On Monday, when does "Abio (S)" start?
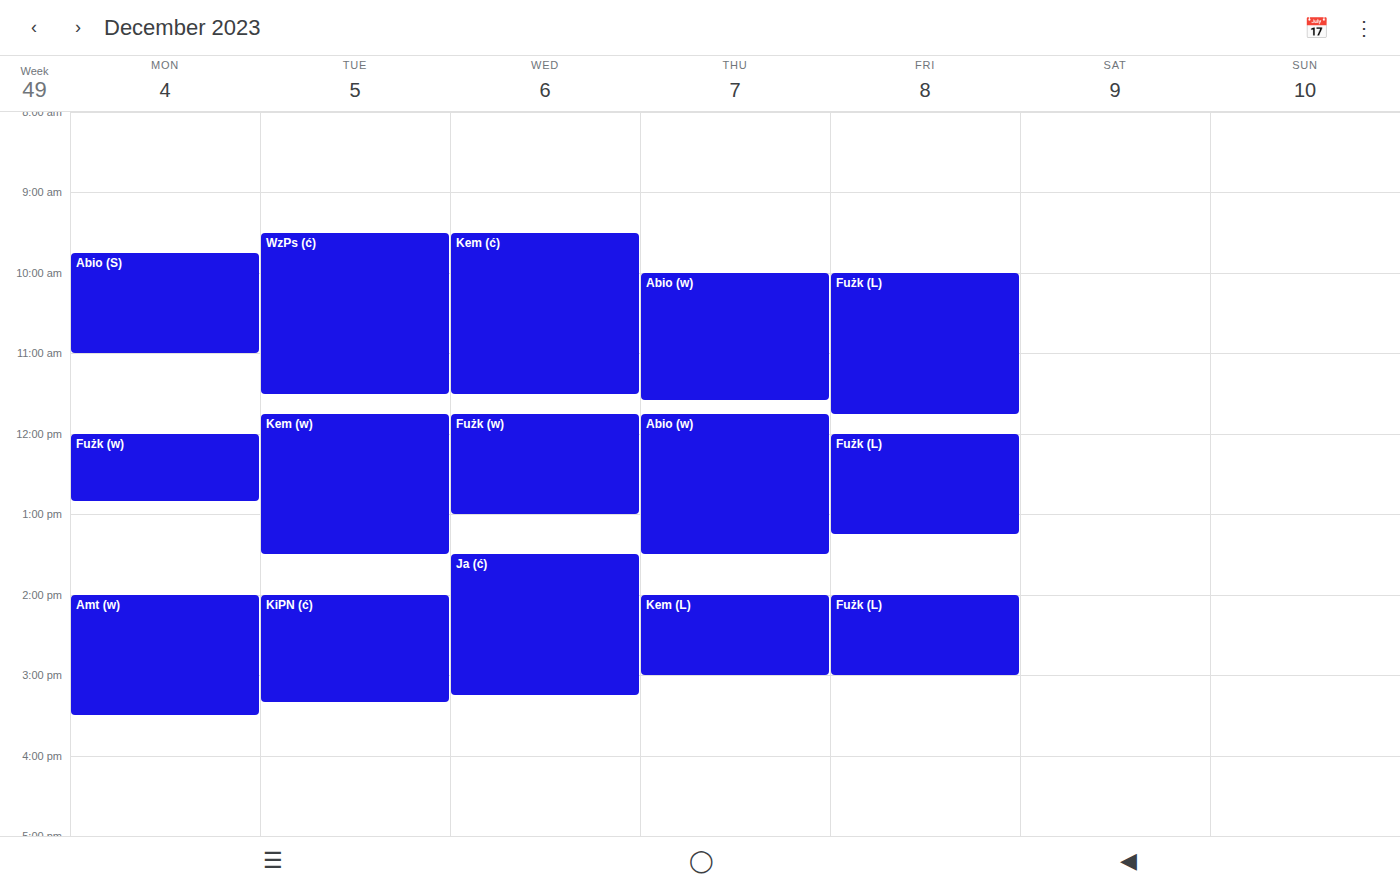
9:45 AM